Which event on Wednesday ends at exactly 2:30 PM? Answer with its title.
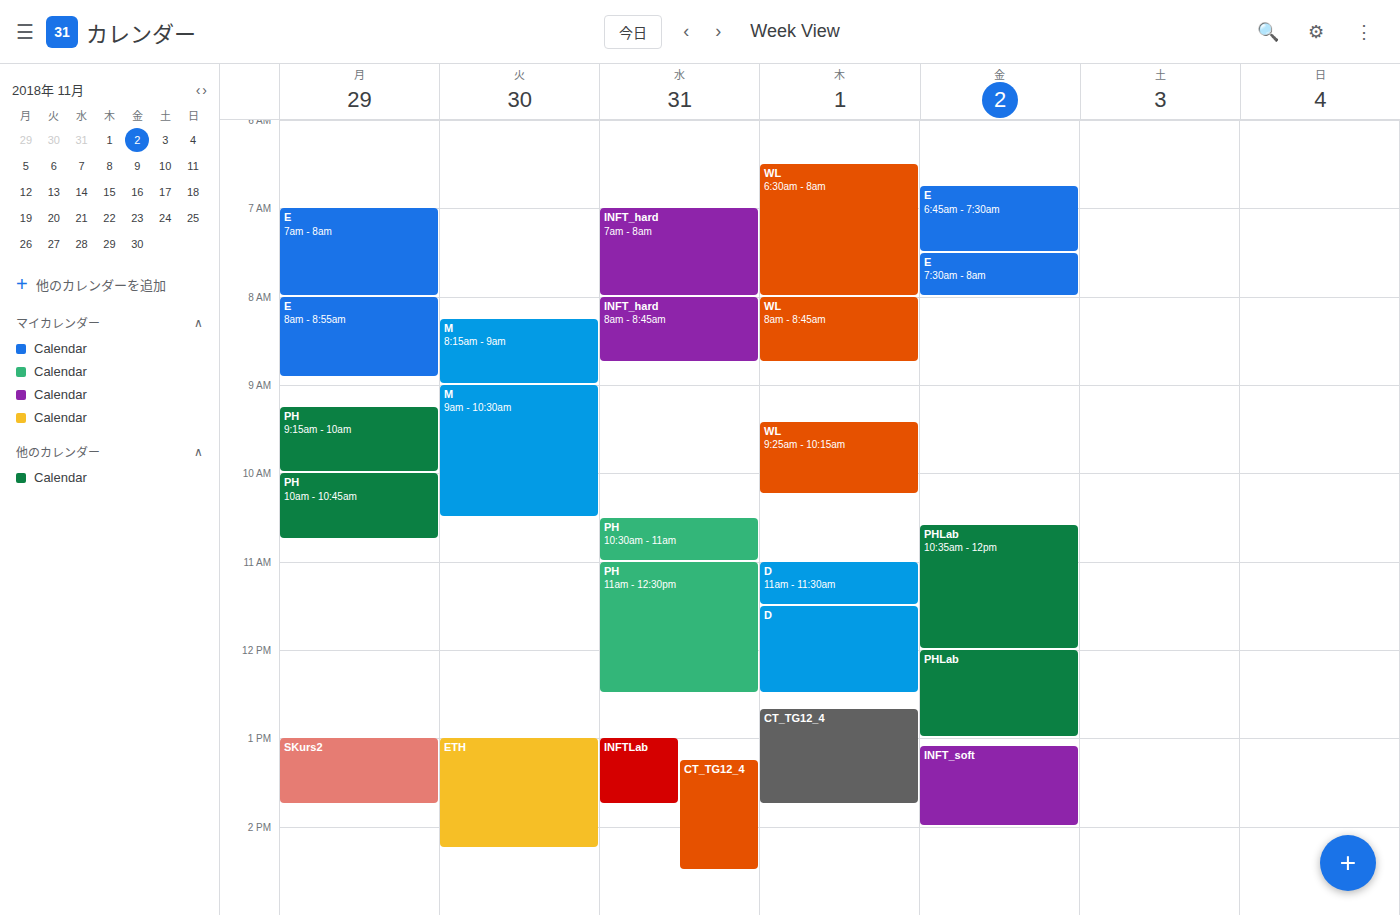
"CT_TG12_4"